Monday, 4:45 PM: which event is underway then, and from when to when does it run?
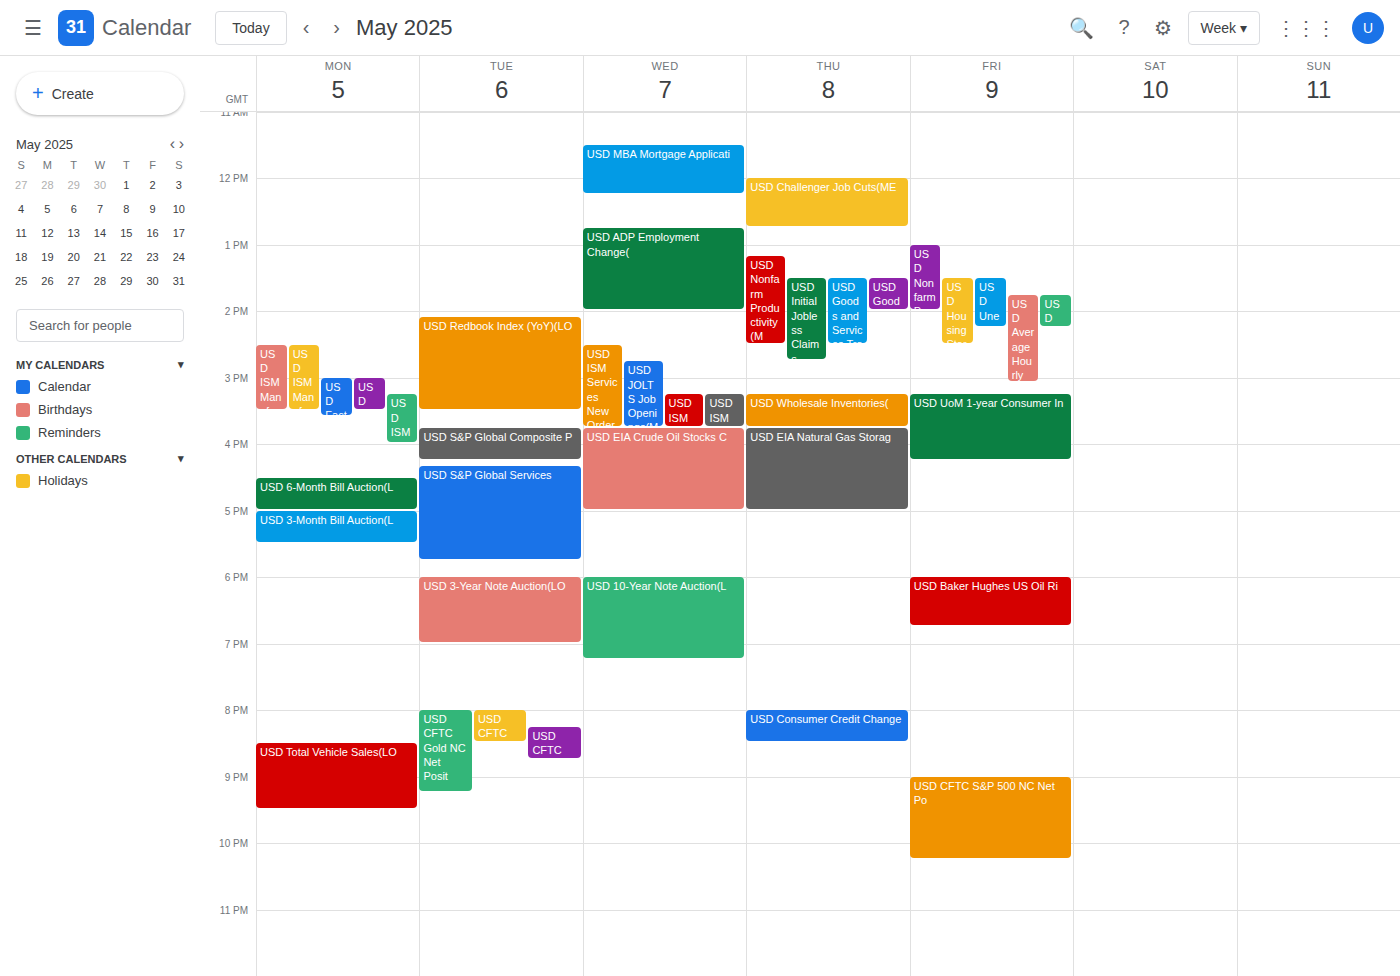
"USD 6-Month Bill Auction(L", 4:30 PM to 5:00 PM